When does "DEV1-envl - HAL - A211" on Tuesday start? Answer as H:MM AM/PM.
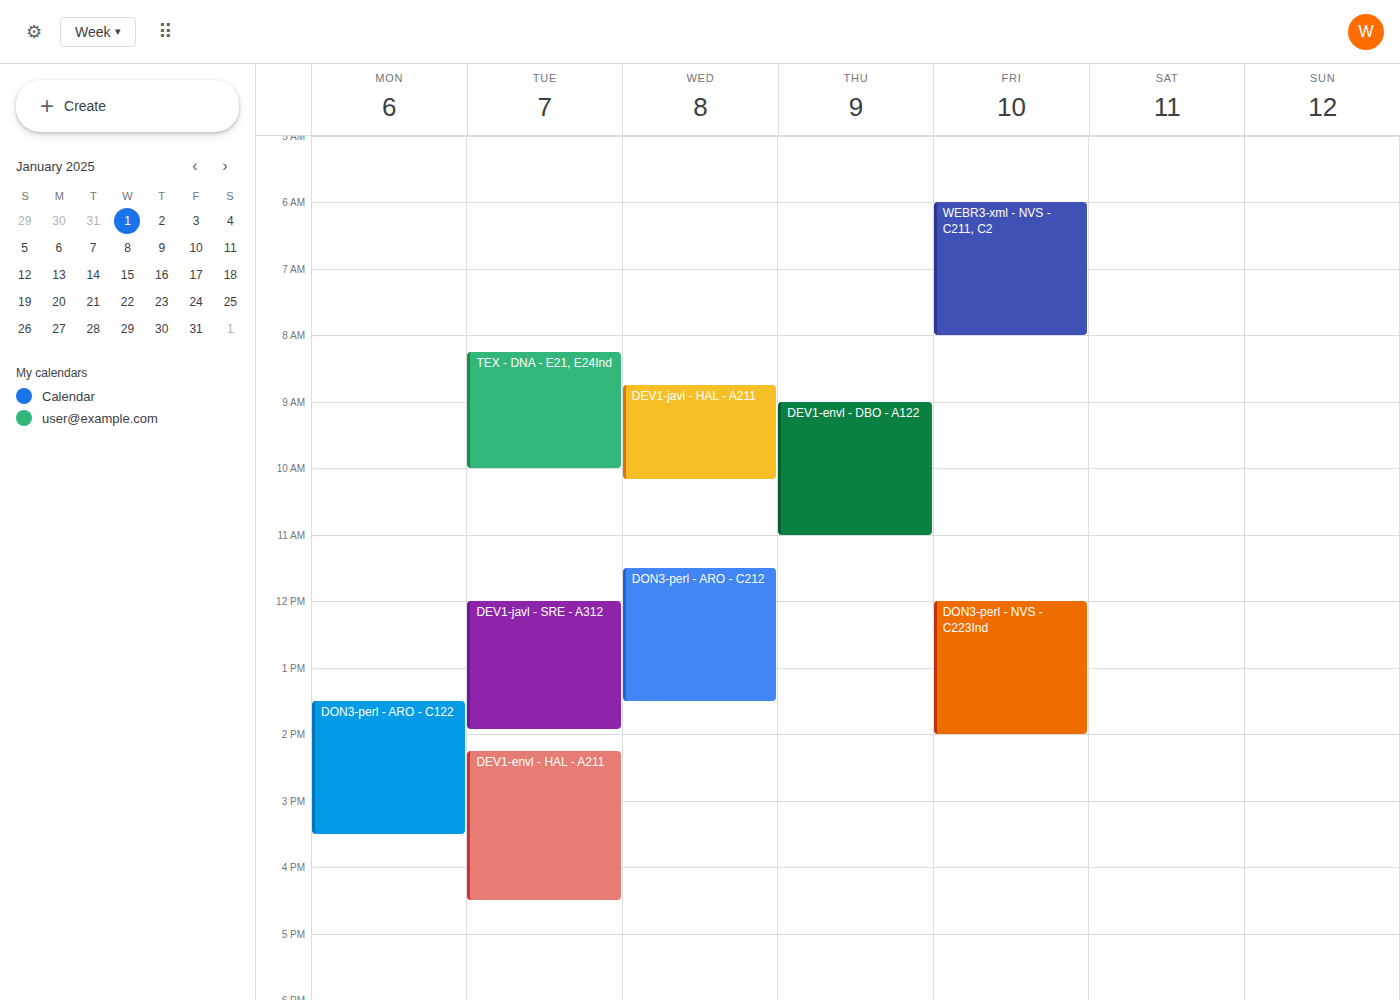
2:15 PM